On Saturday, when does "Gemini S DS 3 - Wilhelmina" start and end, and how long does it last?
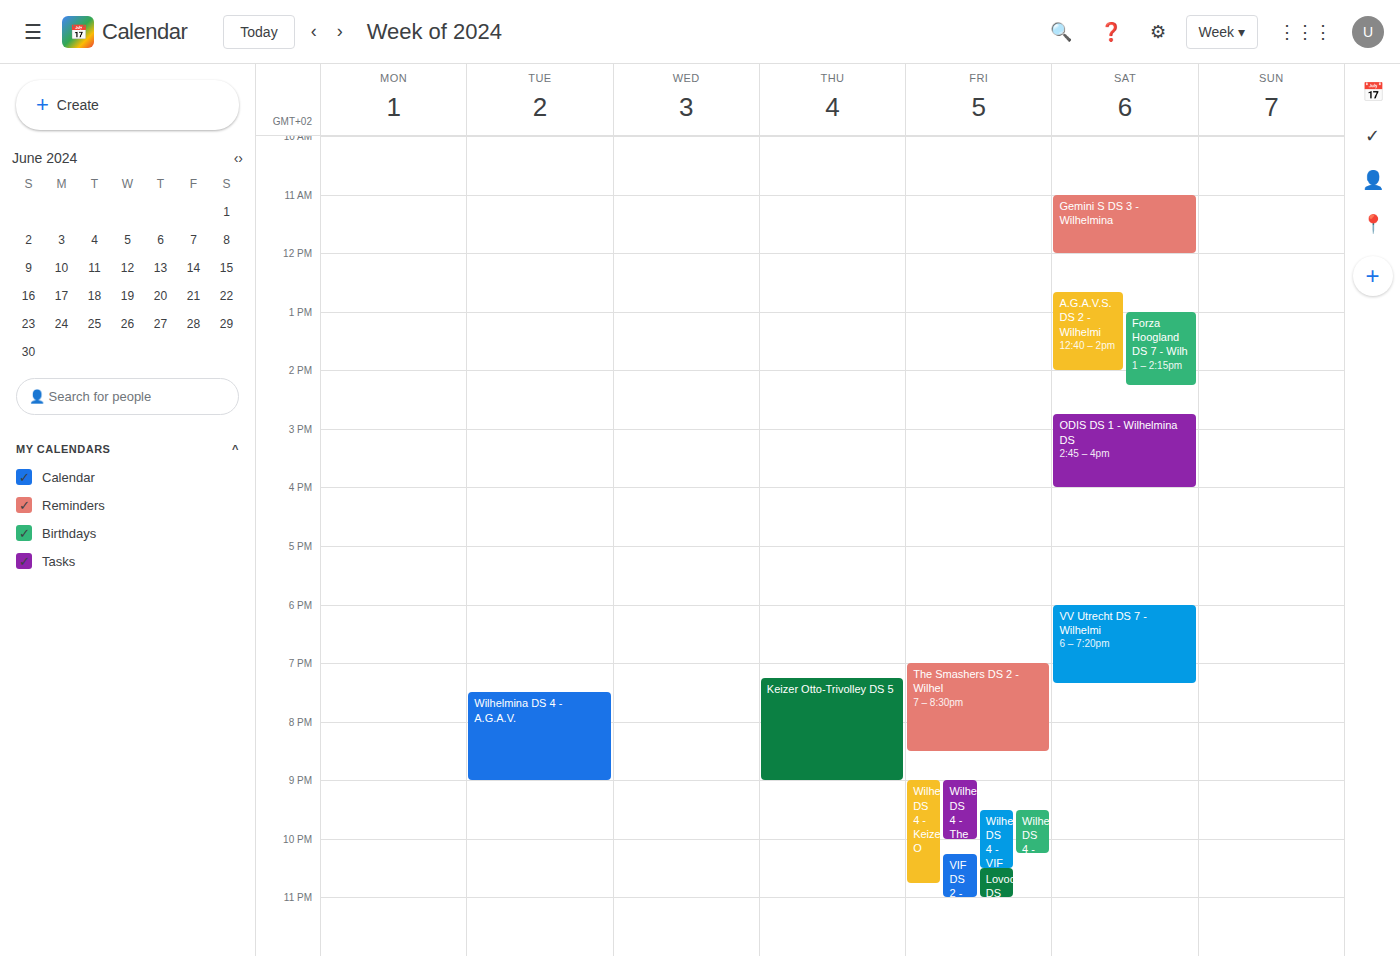
11:00 AM to 12:00 PM, 1 hour